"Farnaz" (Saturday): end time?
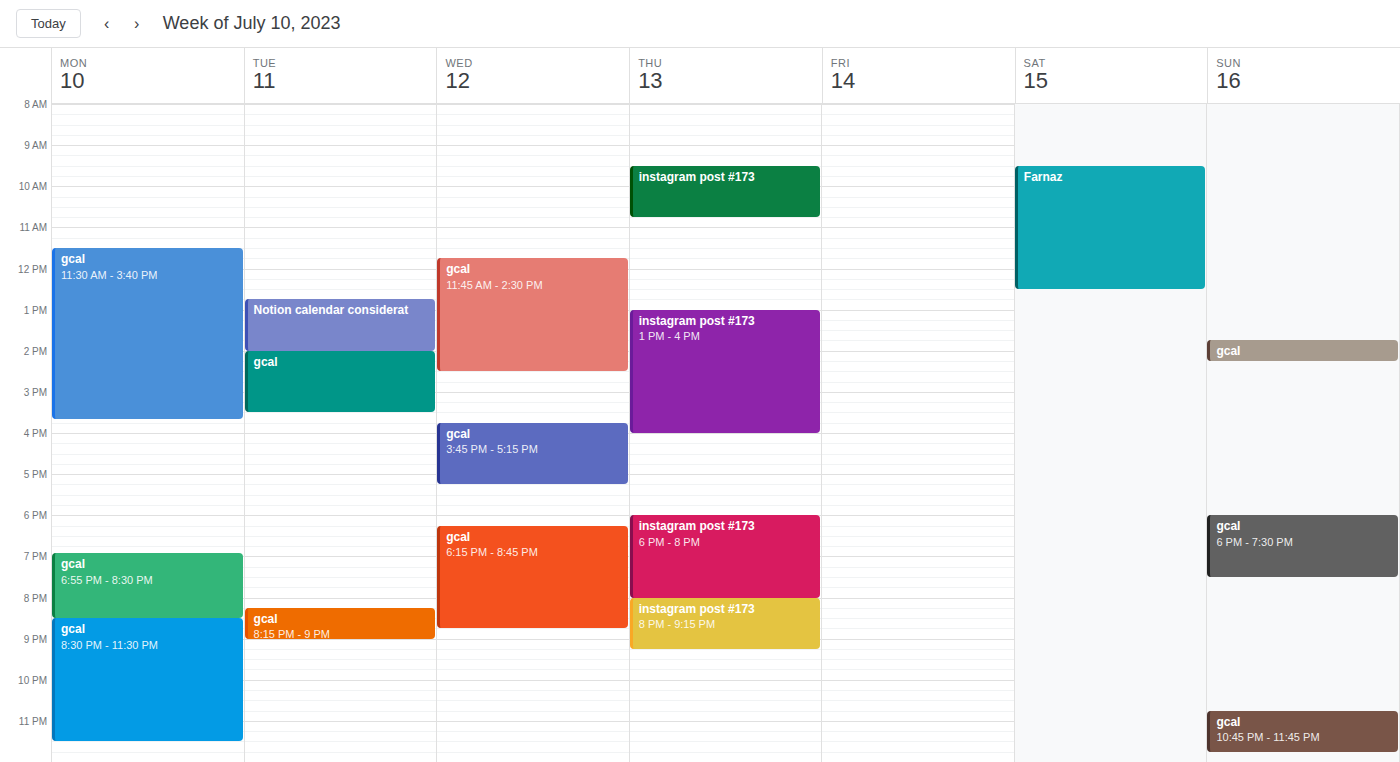
12:30 PM